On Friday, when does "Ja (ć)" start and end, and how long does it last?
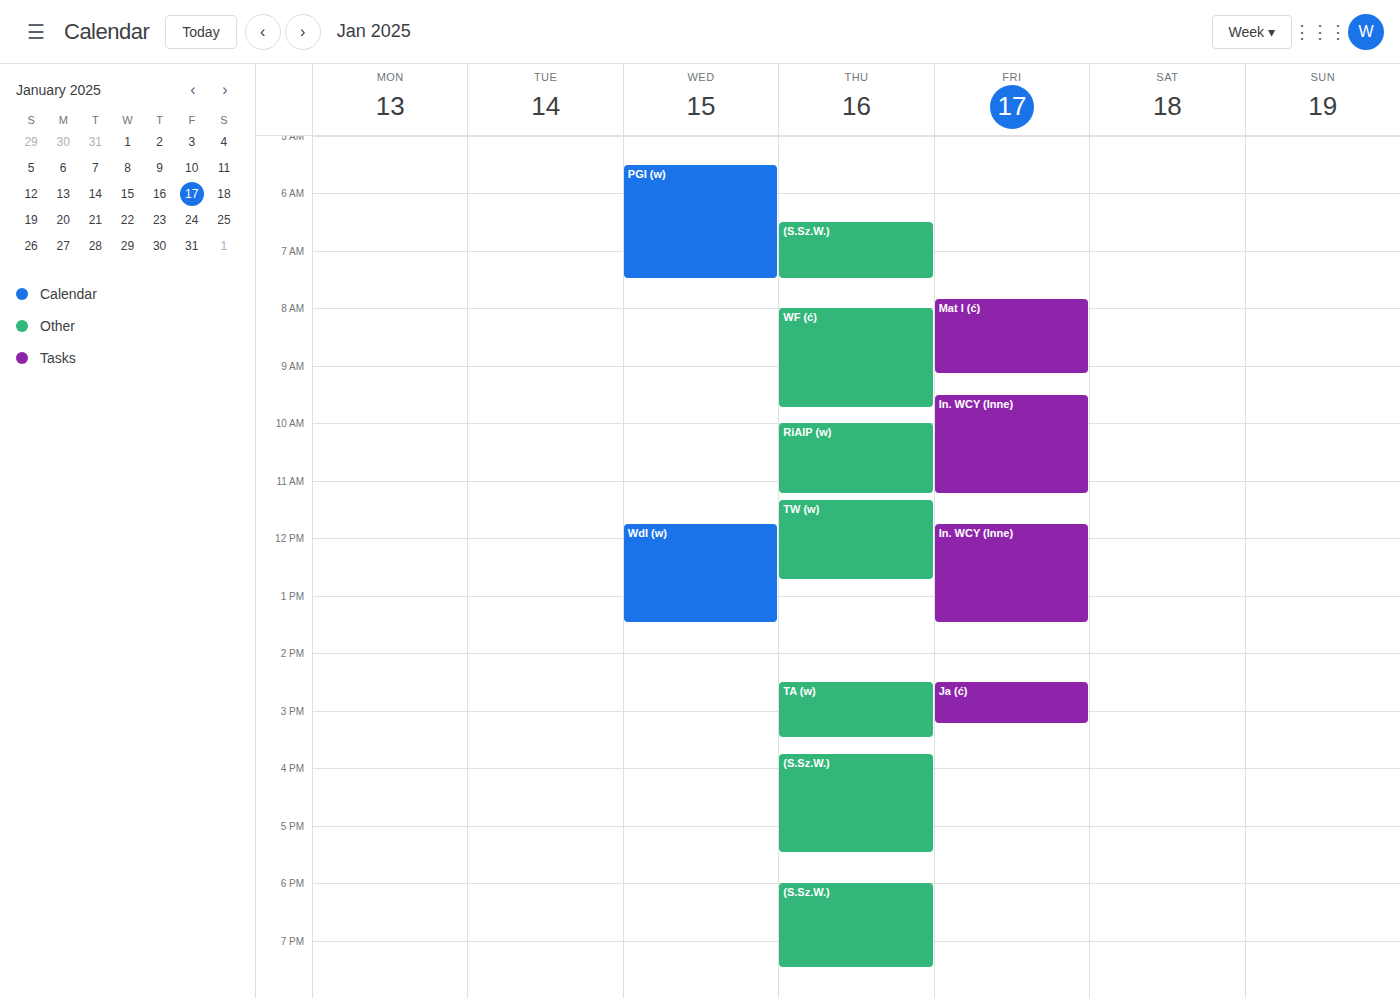
2:30 PM to 3:15 PM, 45 minutes